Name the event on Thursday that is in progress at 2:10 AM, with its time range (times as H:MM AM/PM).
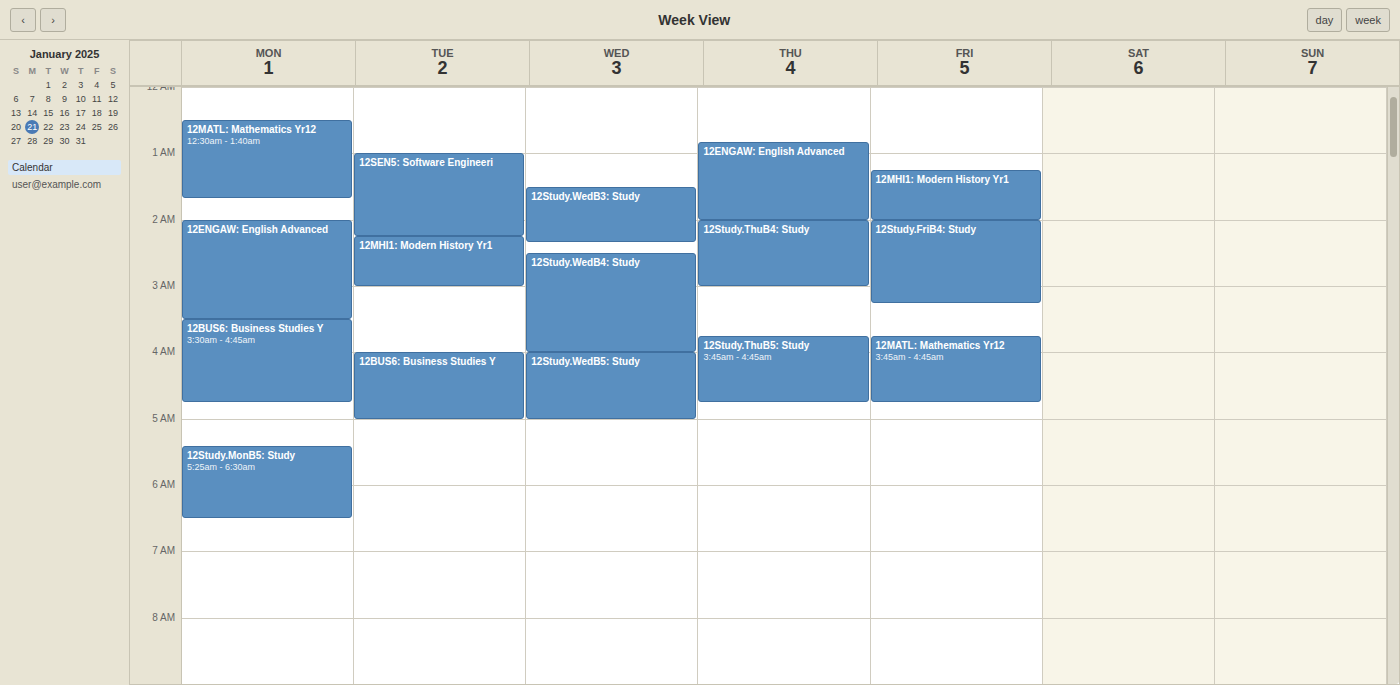
"12Study.ThuB4: Study", 2:00 AM to 3:00 AM